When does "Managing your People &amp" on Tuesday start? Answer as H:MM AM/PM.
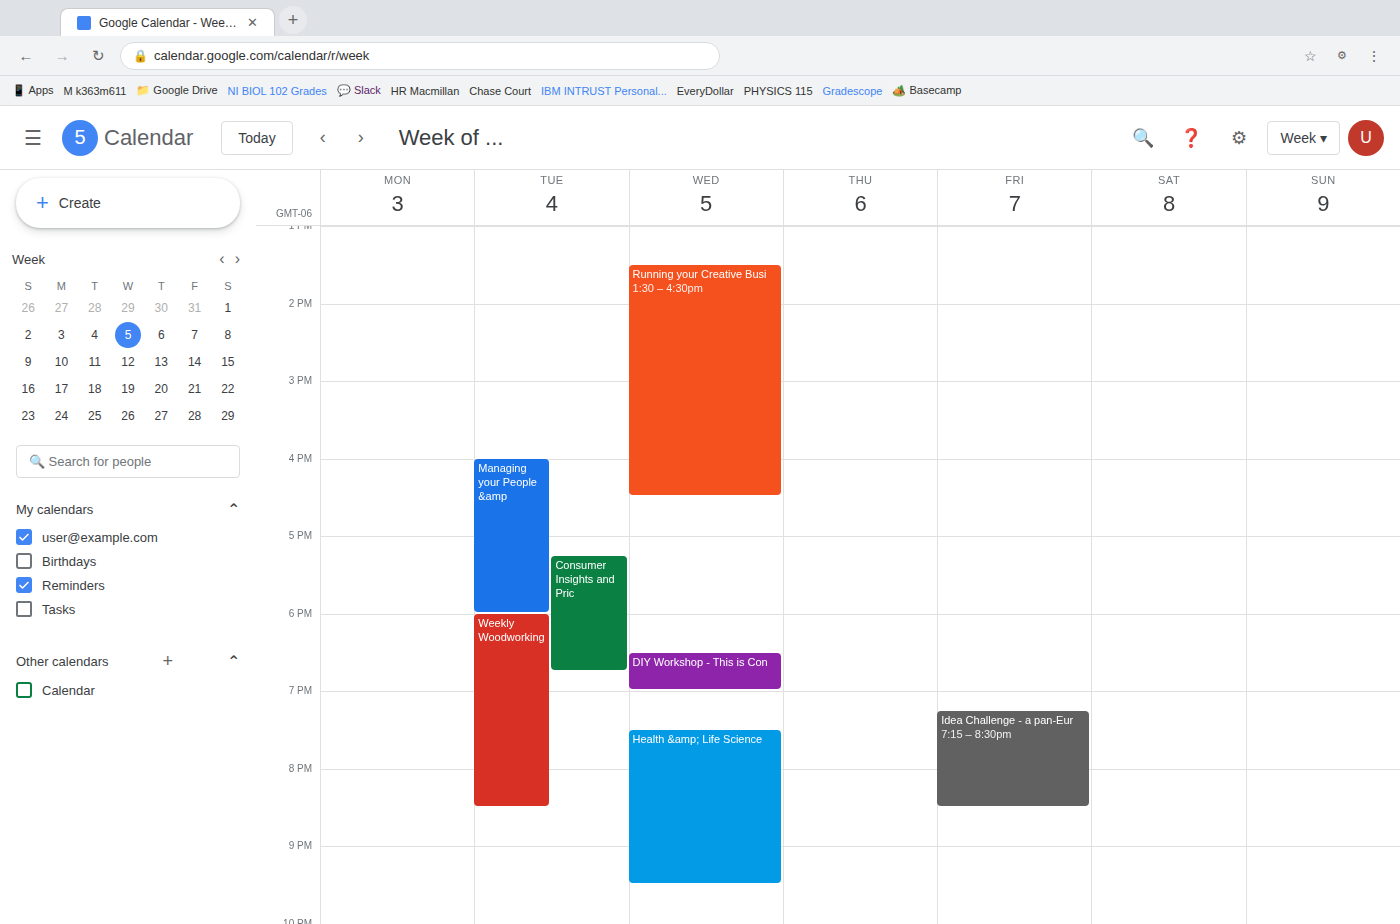
4:00 PM